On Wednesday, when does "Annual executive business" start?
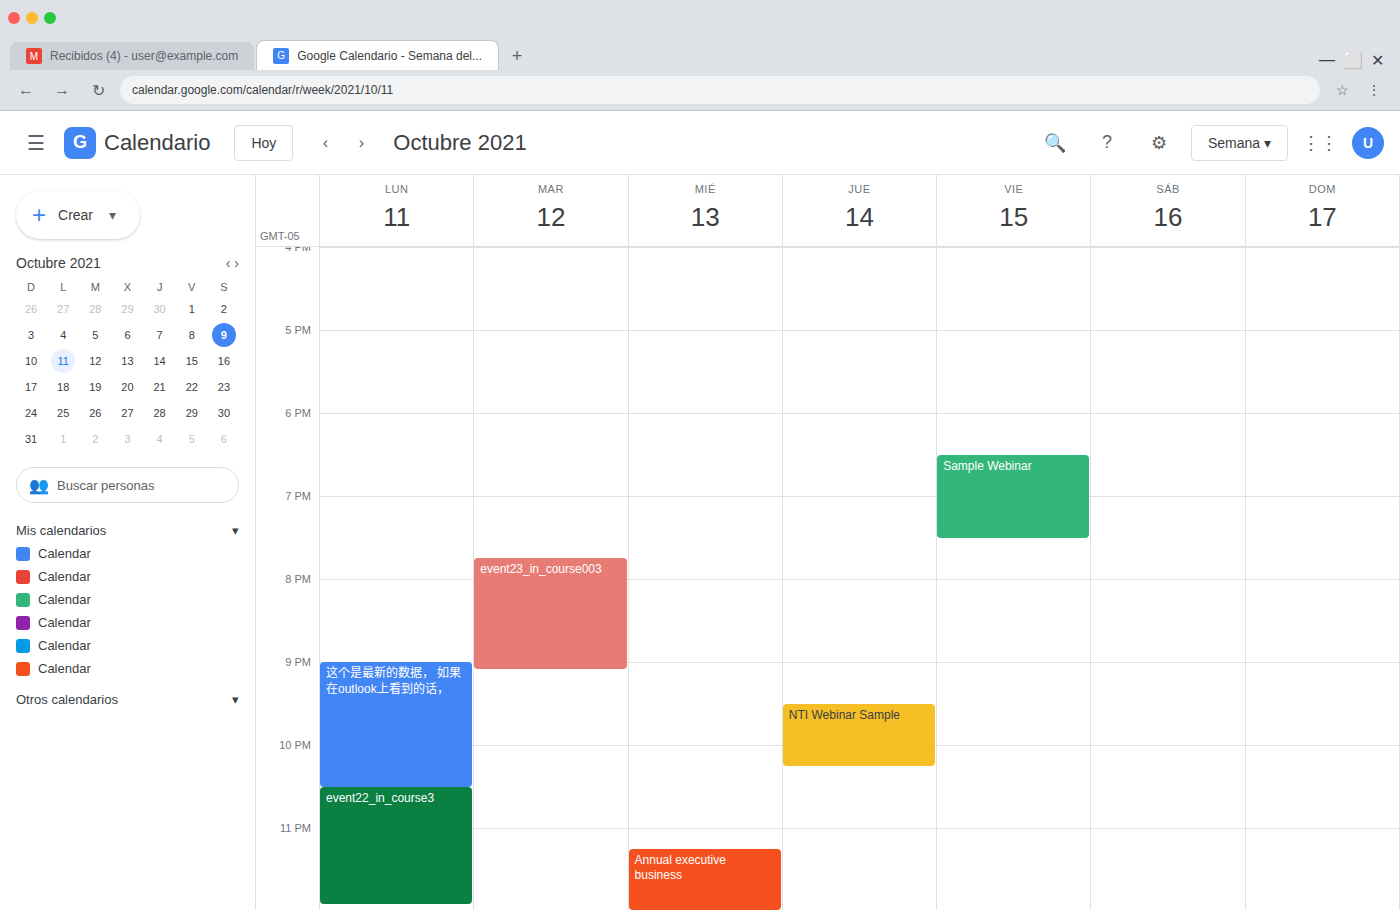
23:15